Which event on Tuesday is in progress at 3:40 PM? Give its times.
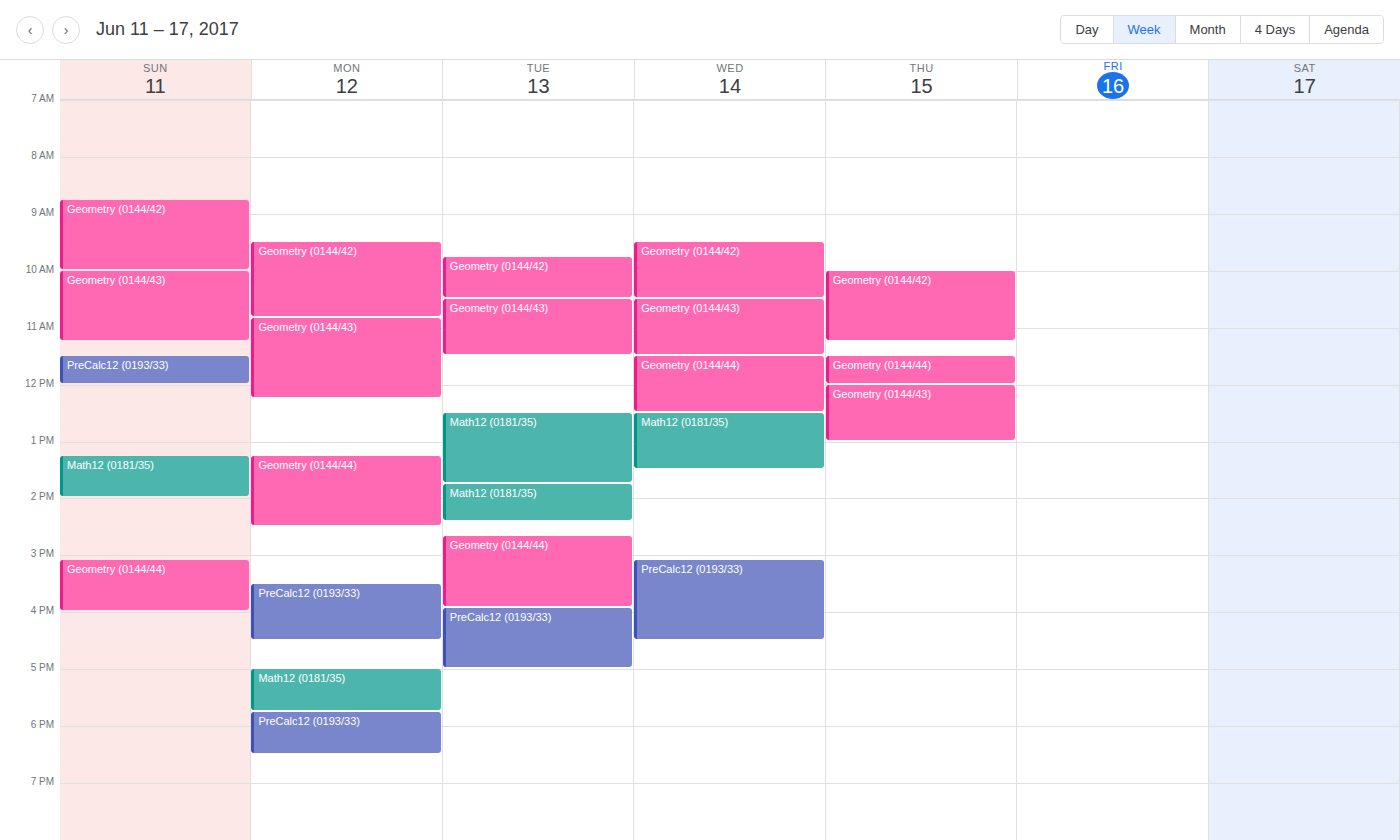
"Geometry (0144/44)", 2:40 PM to 3:55 PM